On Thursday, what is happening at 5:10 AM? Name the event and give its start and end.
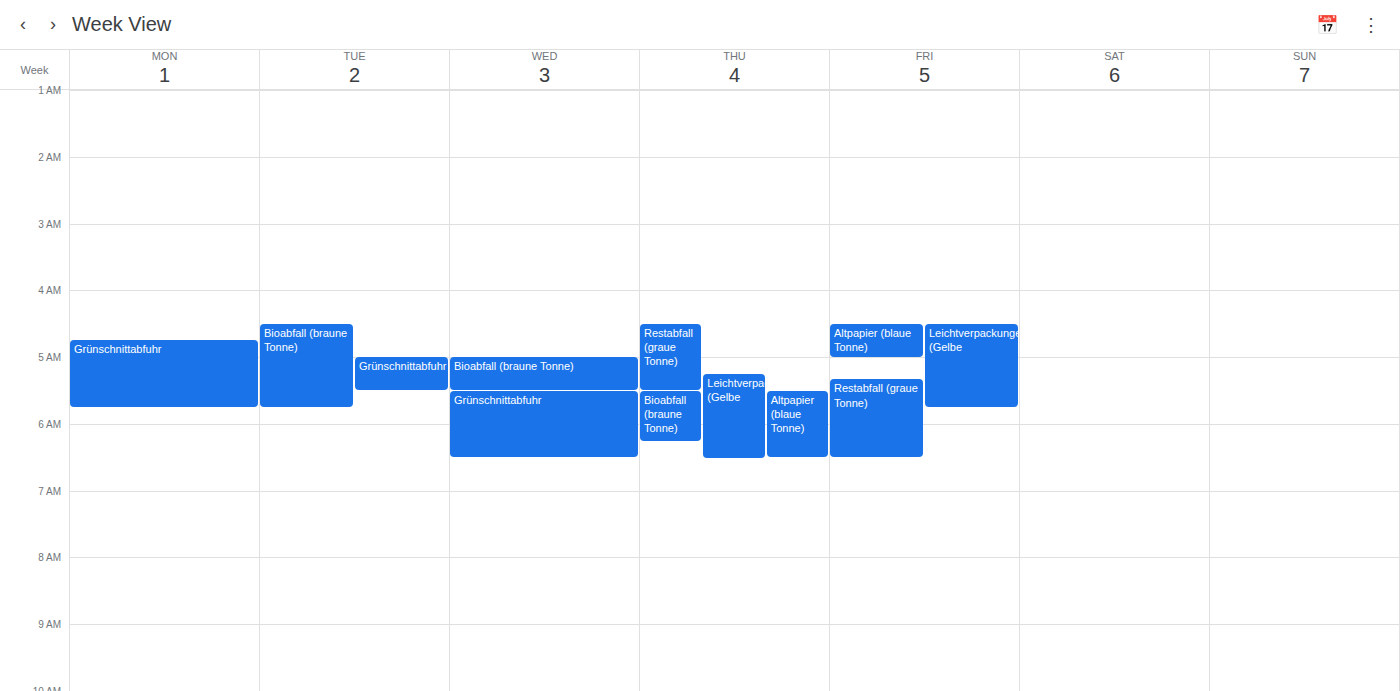
"Restabfall (graue Tonne)", 4:30 AM to 5:30 AM